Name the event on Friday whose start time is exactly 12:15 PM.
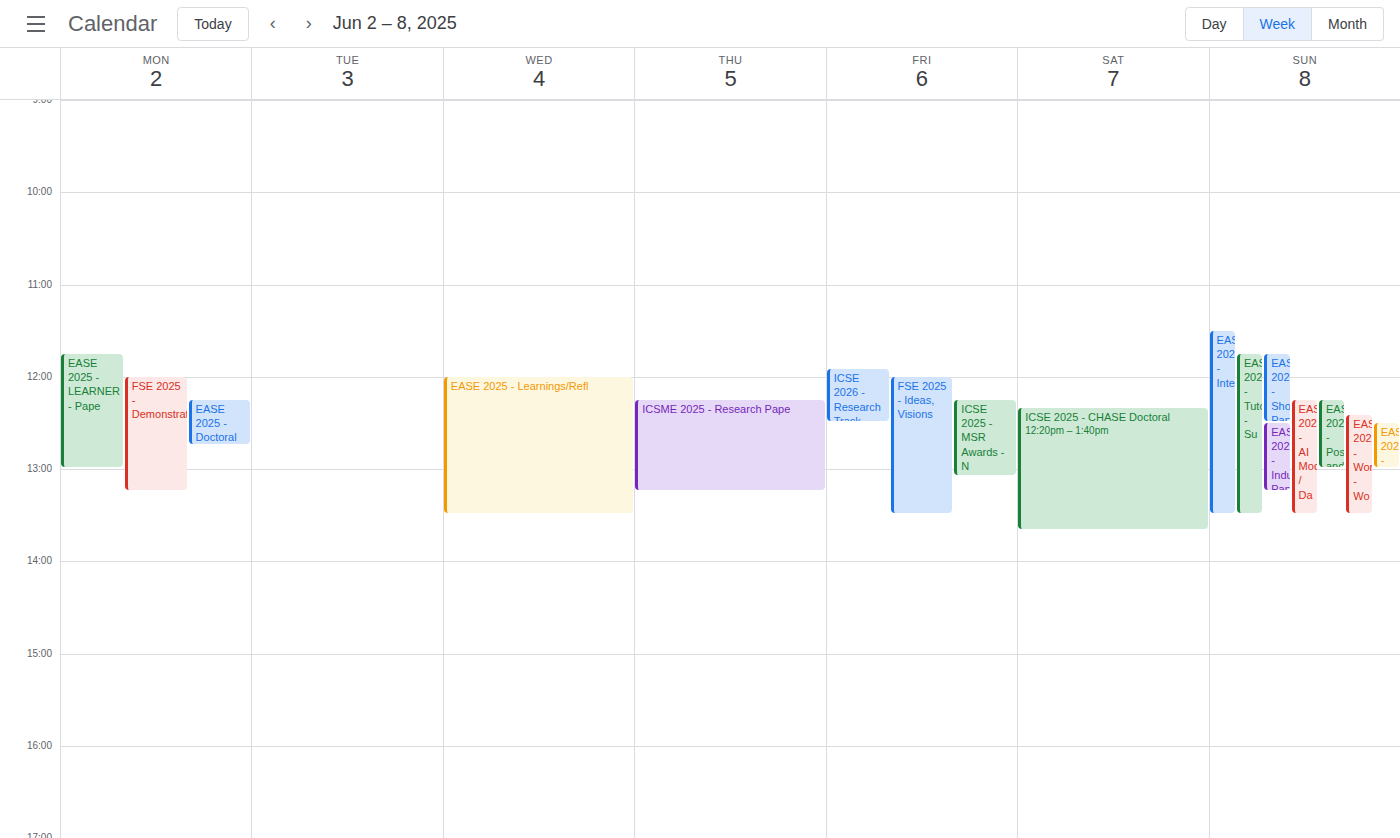
"ICSE 2025 - MSR Awards - N"